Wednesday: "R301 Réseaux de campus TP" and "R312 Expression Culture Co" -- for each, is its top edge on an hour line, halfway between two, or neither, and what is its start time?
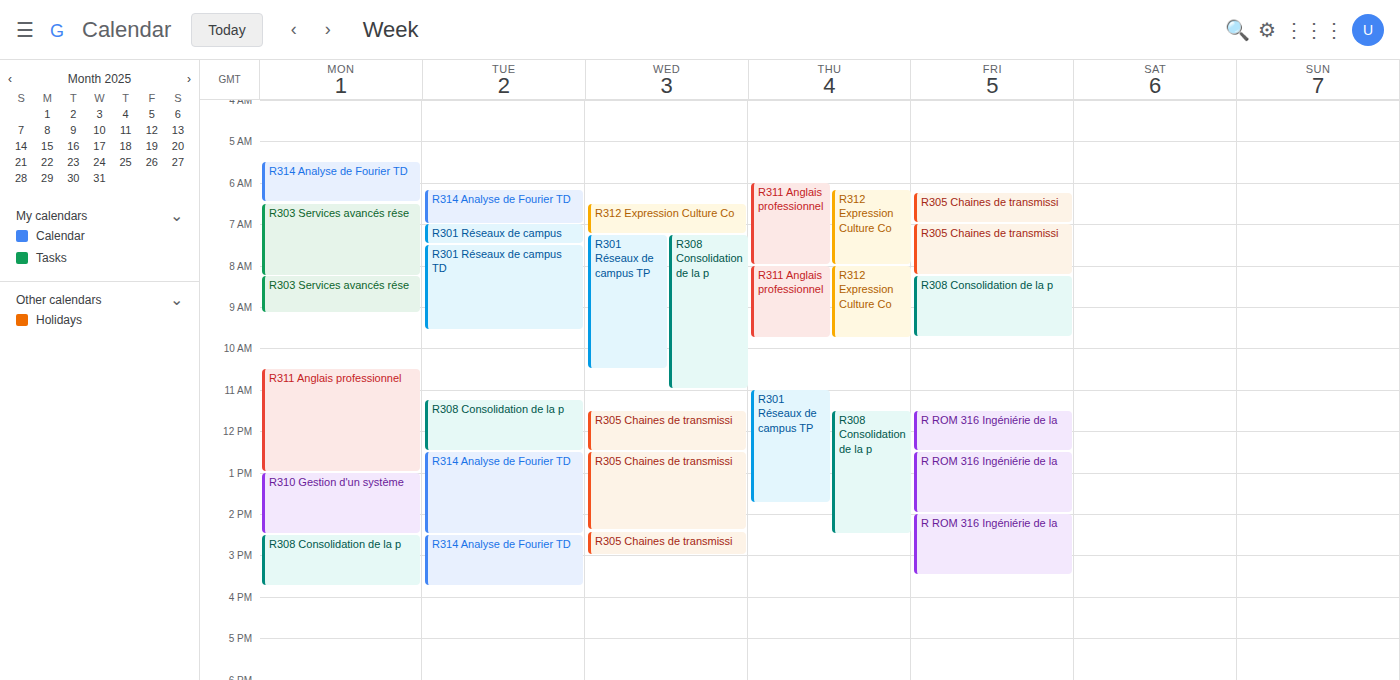
"R301 Réseaux de campus TP": 7:15 AM, neither: a quarter of the way from the 7 AM line to the 8 AM line. "R312 Expression Culture Co": 6:30 AM, halfway between the 6 AM and 7 AM lines.